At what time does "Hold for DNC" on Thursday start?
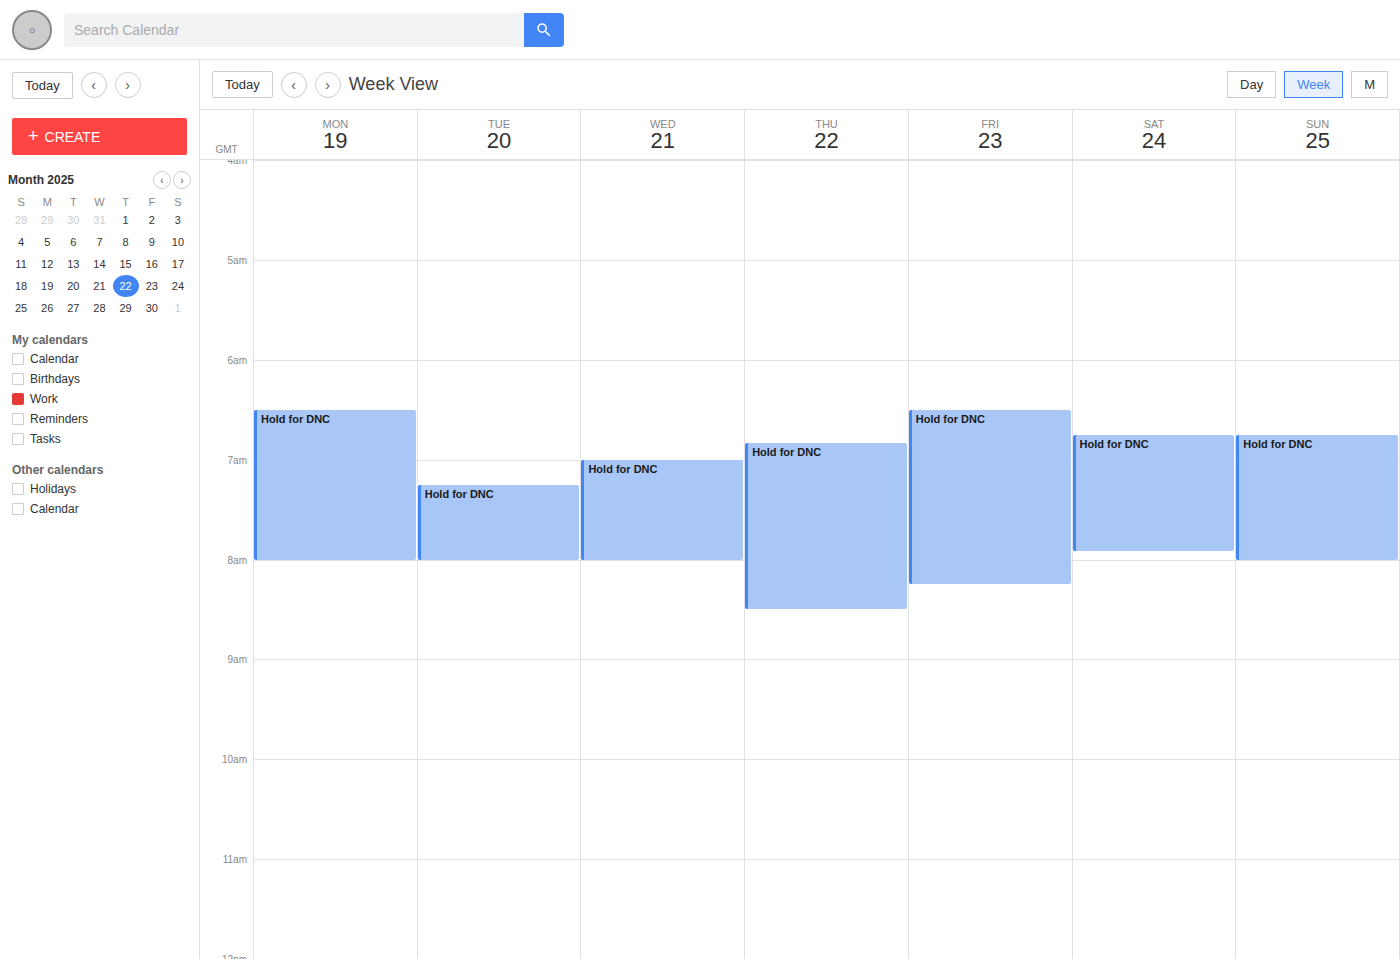
6:50 AM